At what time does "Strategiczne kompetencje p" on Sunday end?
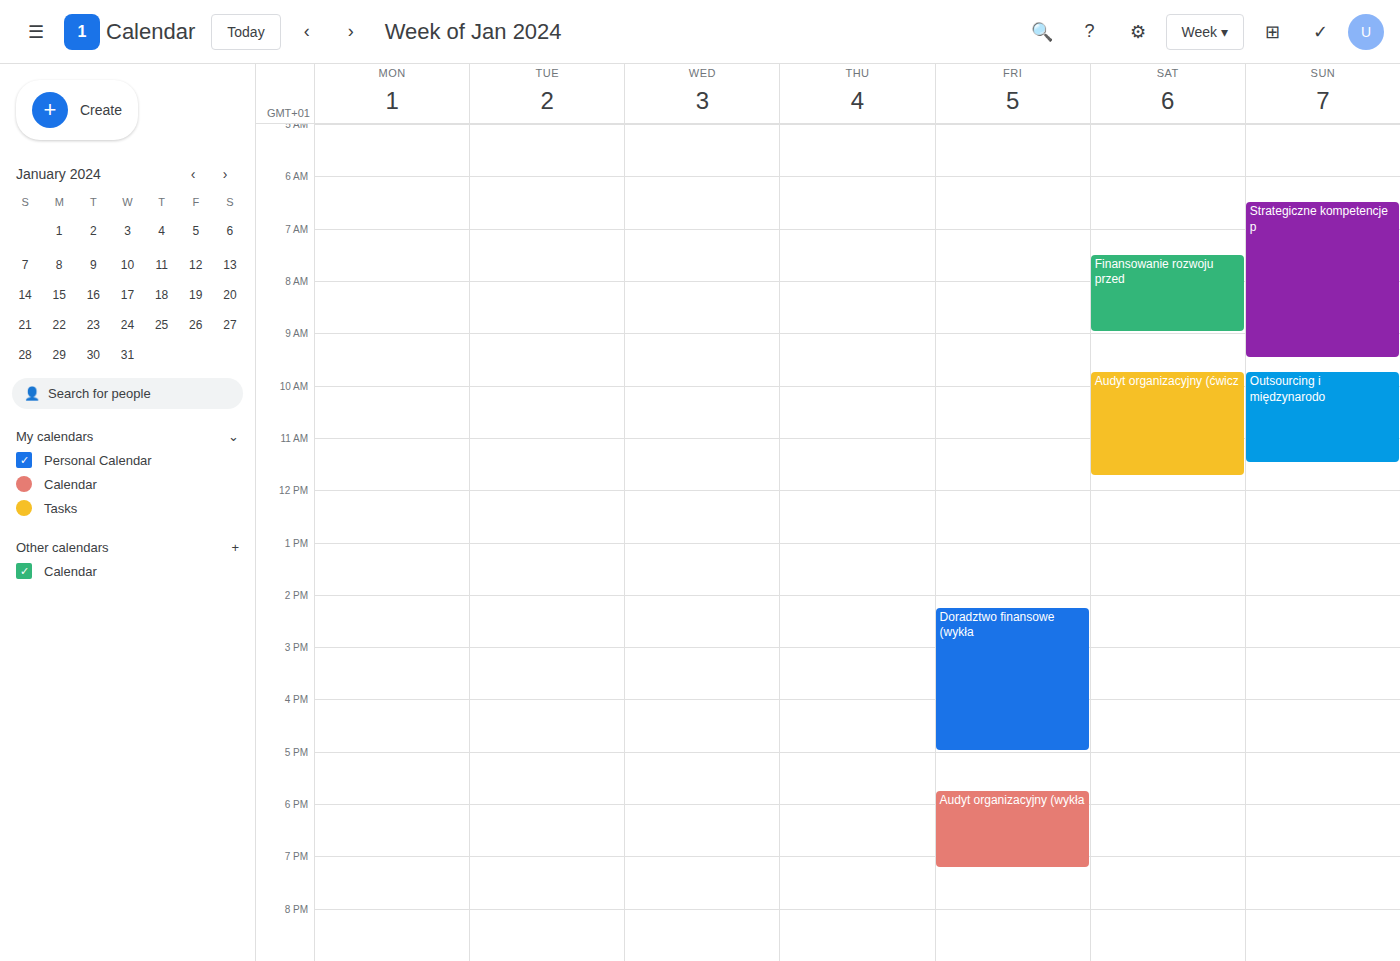
09:30